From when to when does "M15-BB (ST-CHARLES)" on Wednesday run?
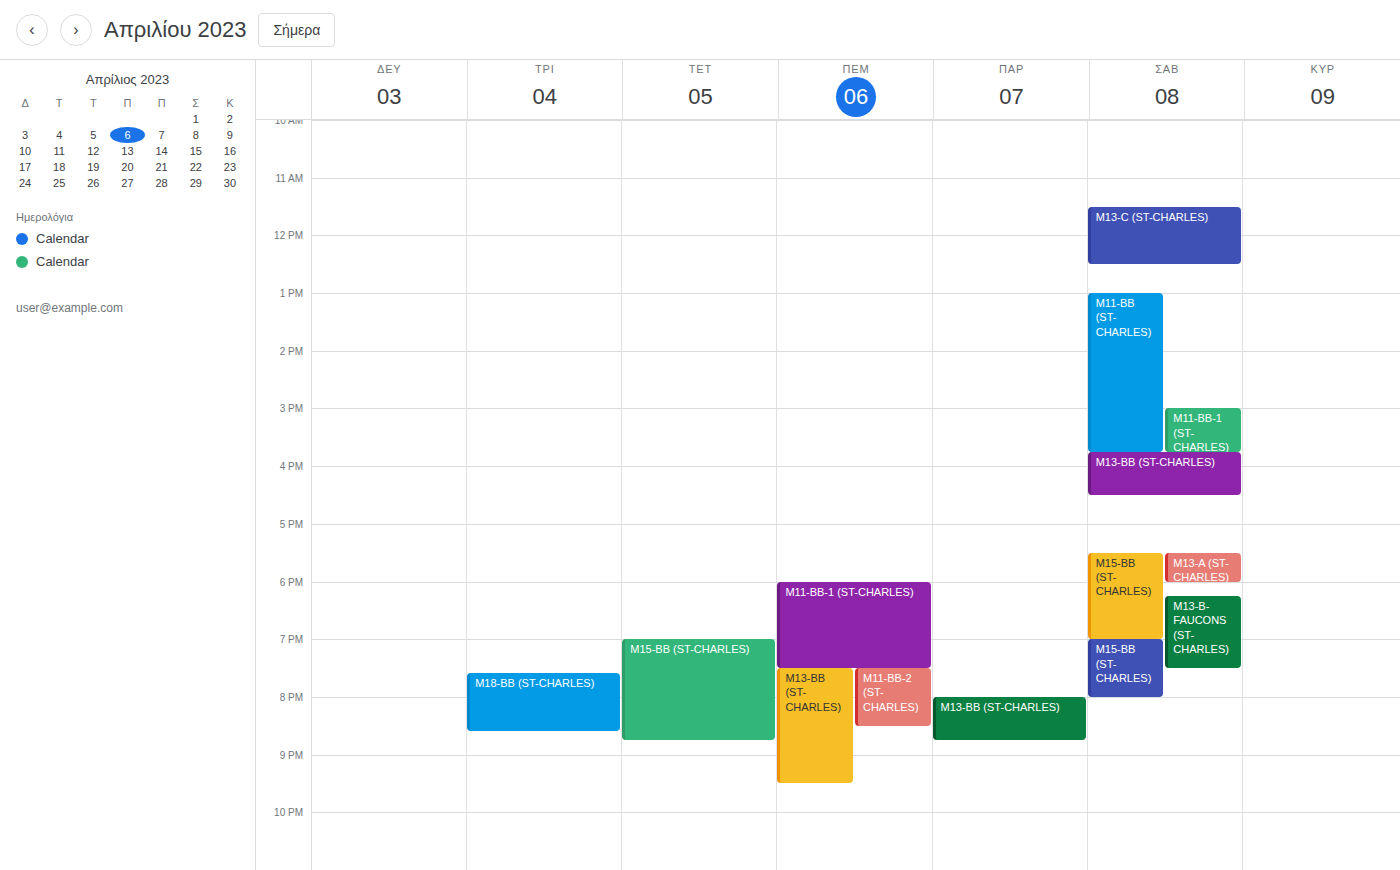
7:00 PM to 8:45 PM